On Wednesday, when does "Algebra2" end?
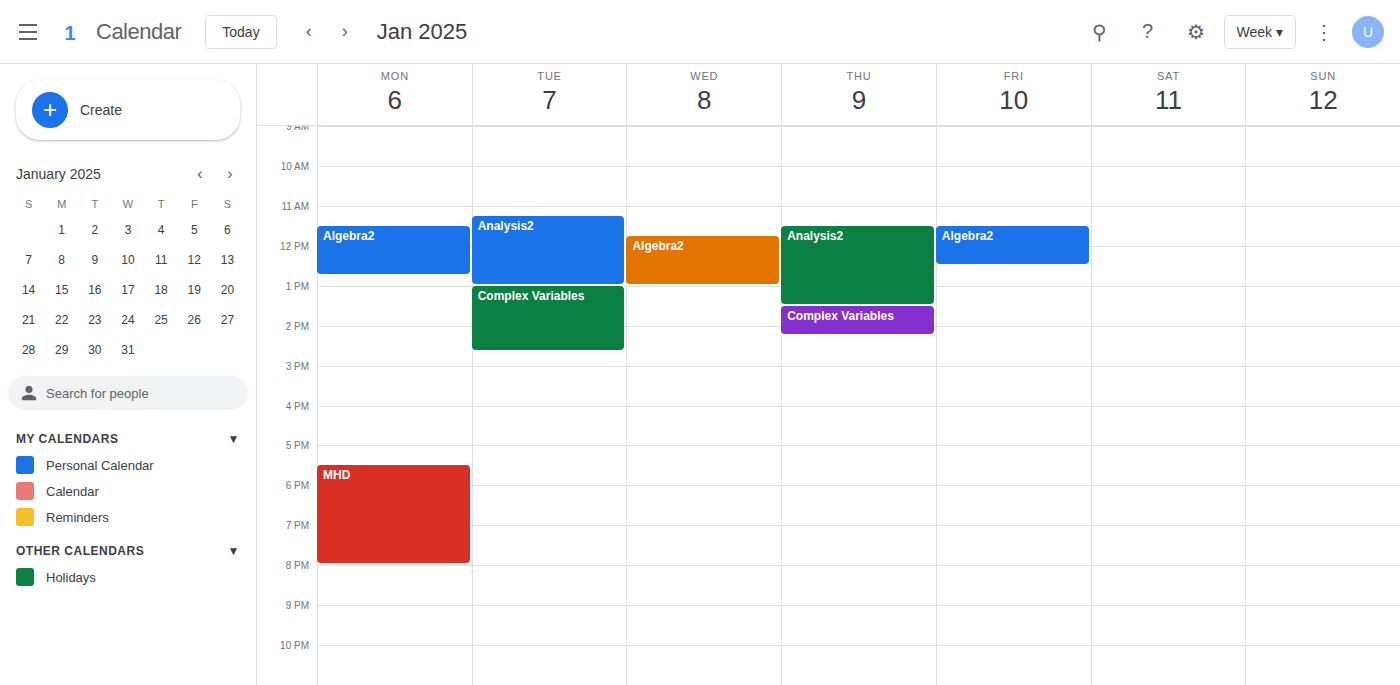
1:00 PM